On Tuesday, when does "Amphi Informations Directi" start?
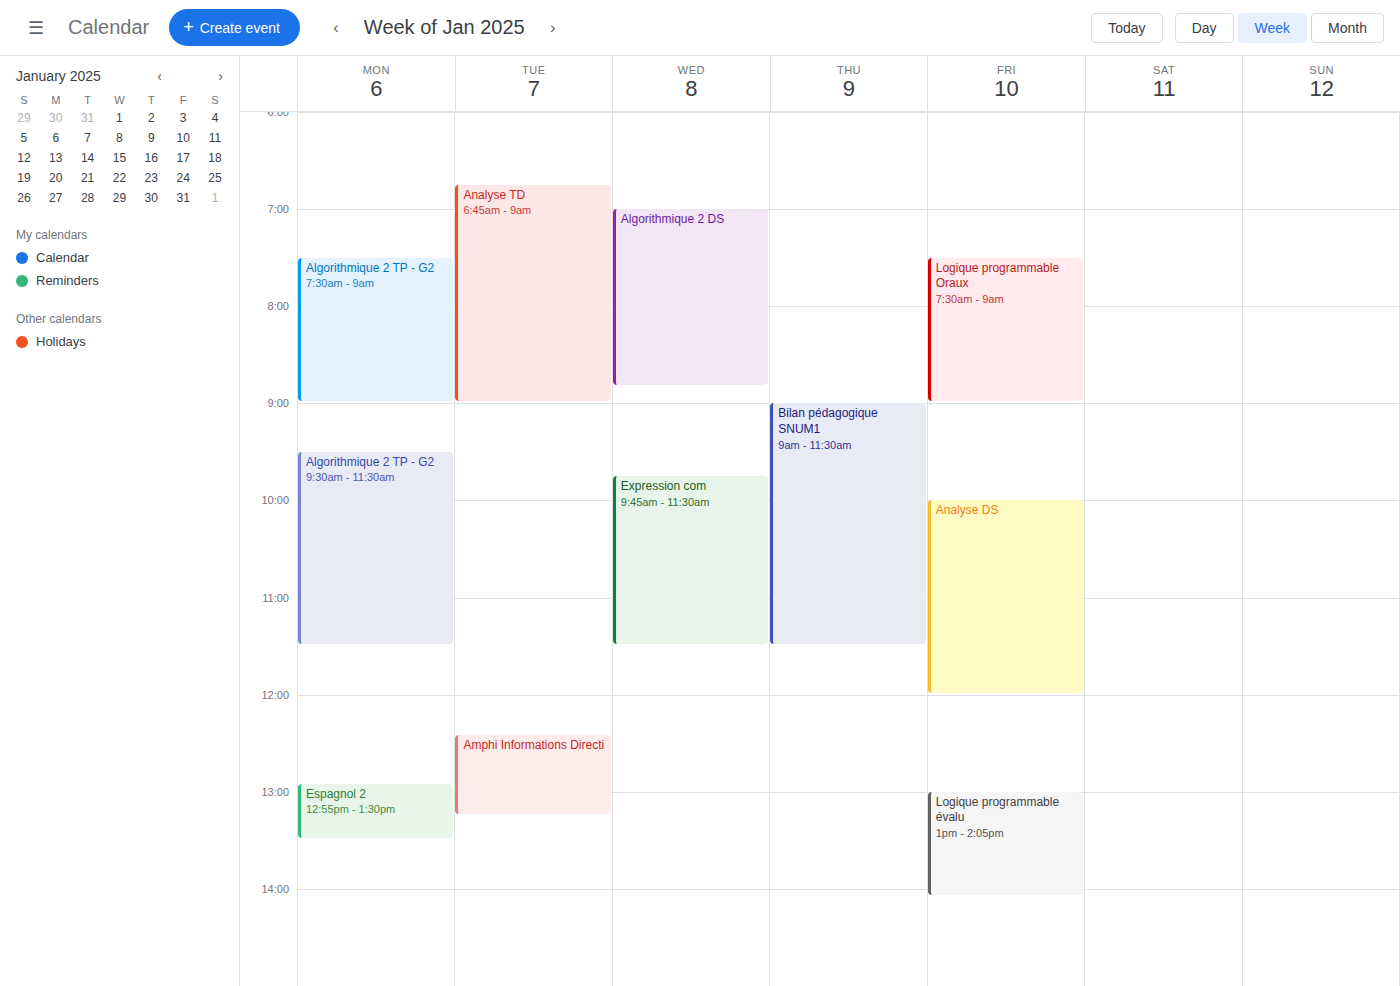
12:25 PM